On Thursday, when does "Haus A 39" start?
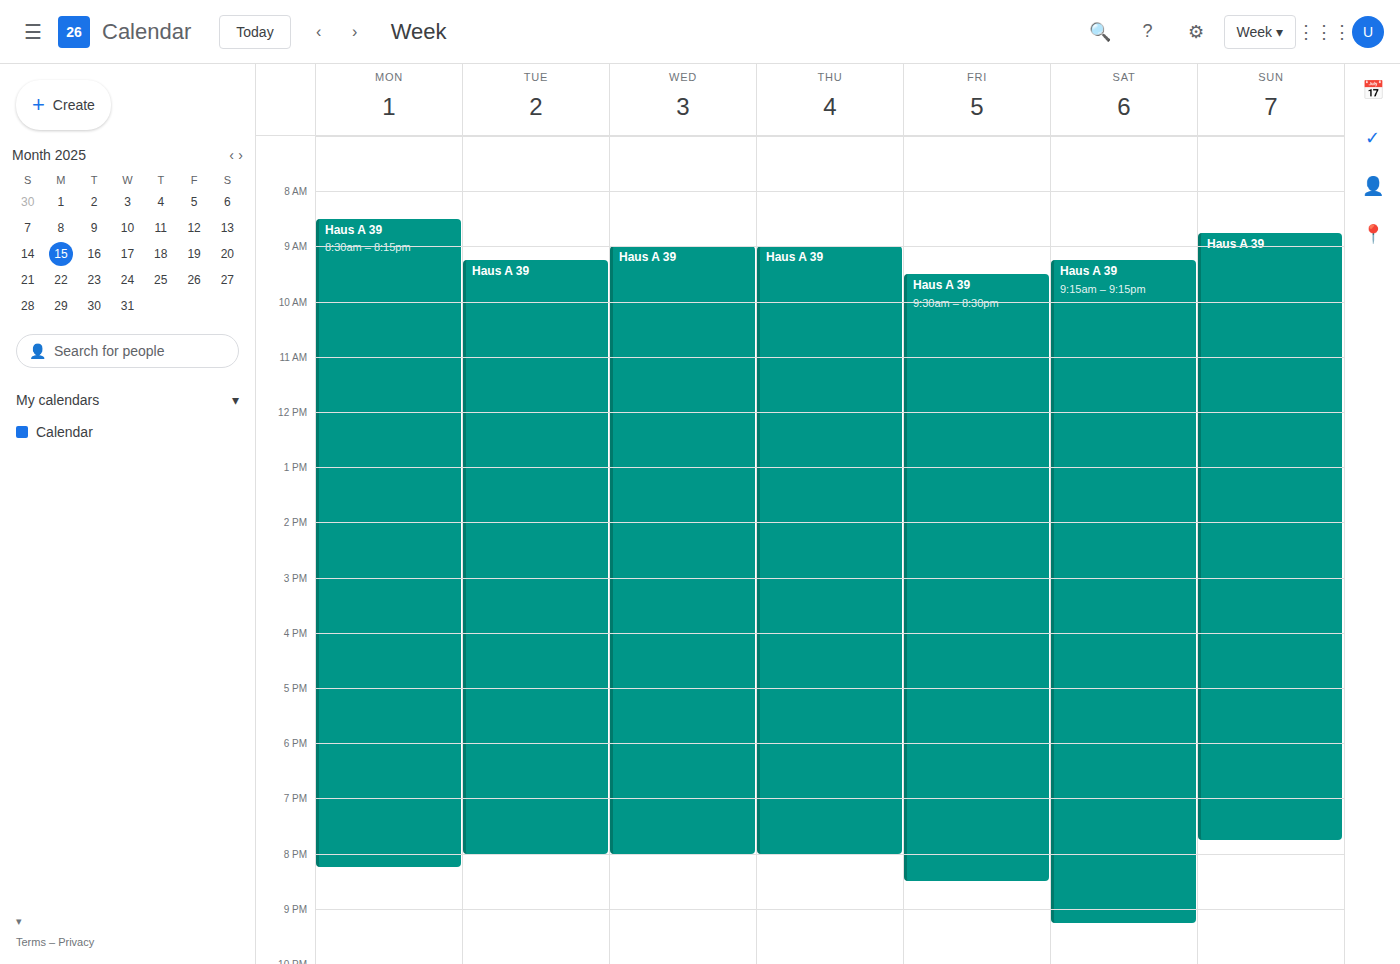
09:00